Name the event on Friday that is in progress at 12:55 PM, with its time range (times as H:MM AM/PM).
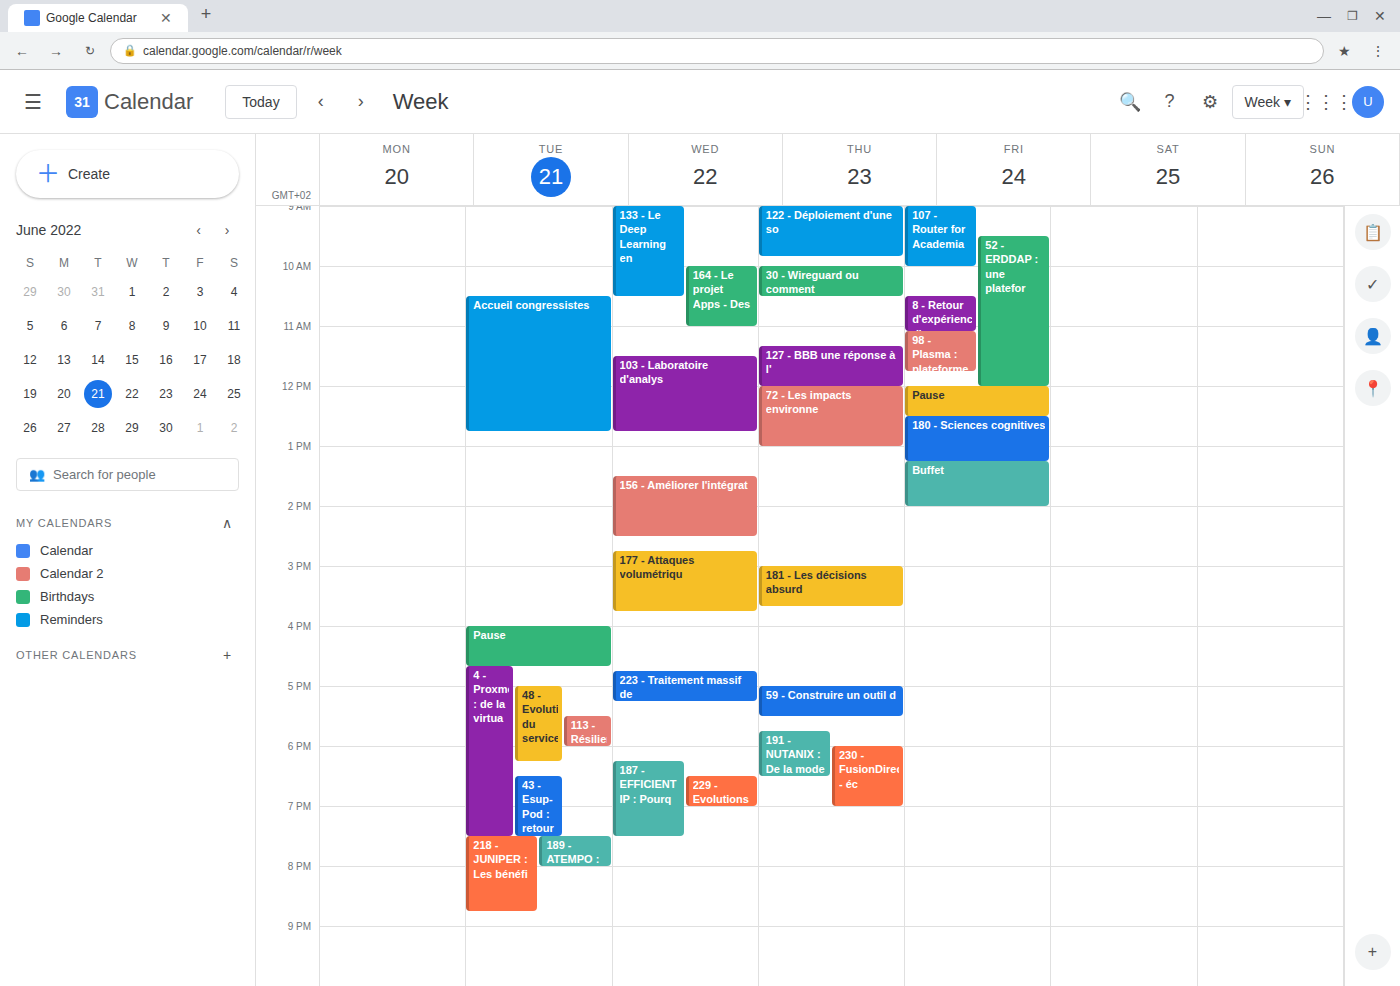
"180 - Sciences cognitives", 12:30 PM to 1:15 PM